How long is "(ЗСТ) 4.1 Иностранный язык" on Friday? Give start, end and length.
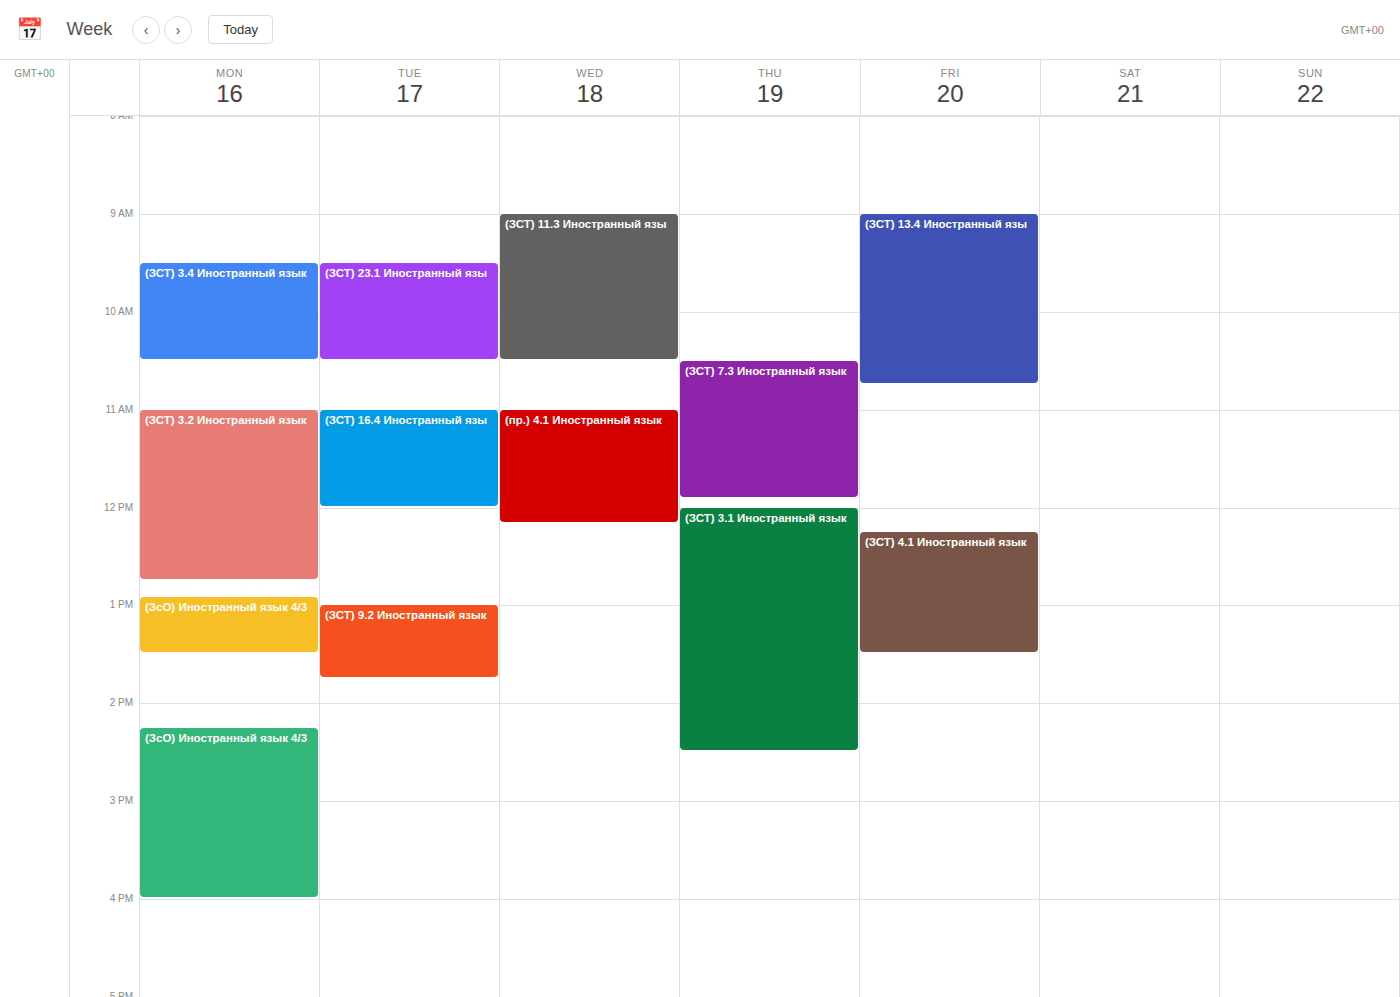
12:15 PM to 1:30 PM, 1 hour 15 minutes